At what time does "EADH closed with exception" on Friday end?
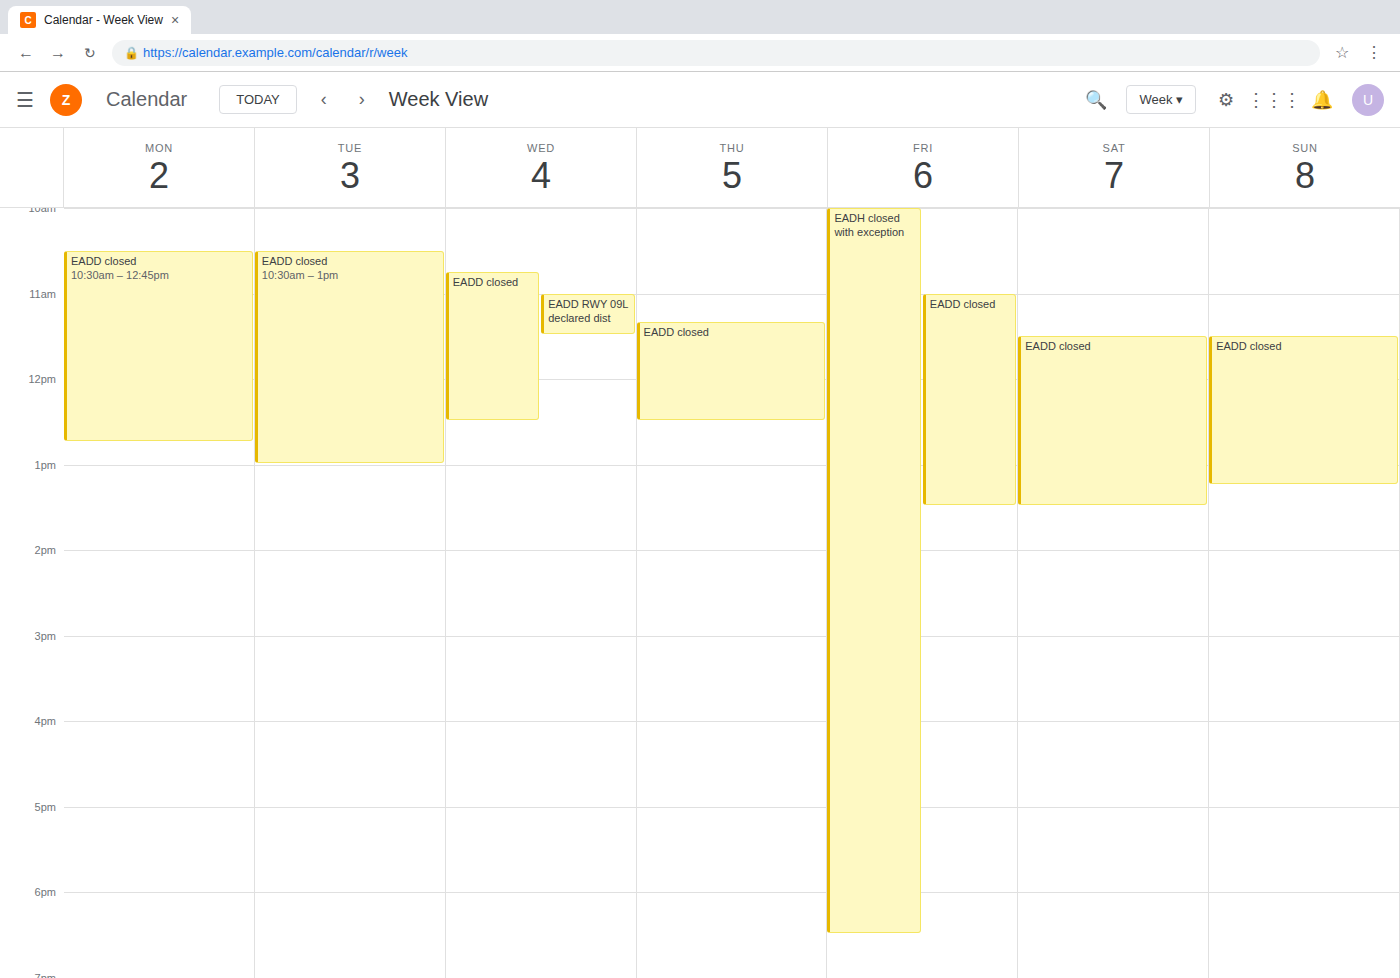
6:30 PM